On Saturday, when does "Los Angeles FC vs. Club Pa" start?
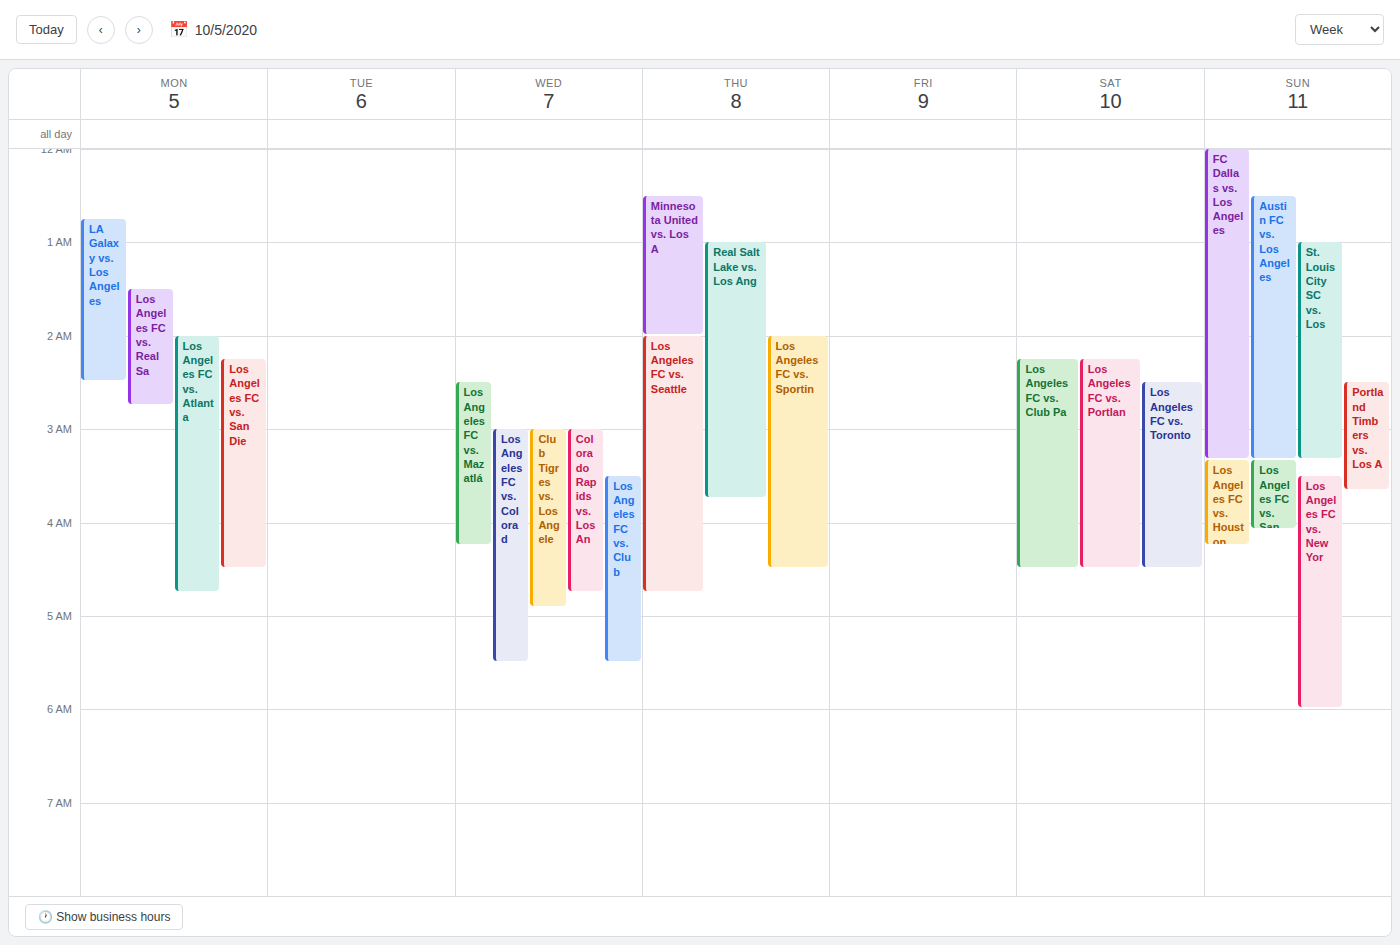
2:15 AM